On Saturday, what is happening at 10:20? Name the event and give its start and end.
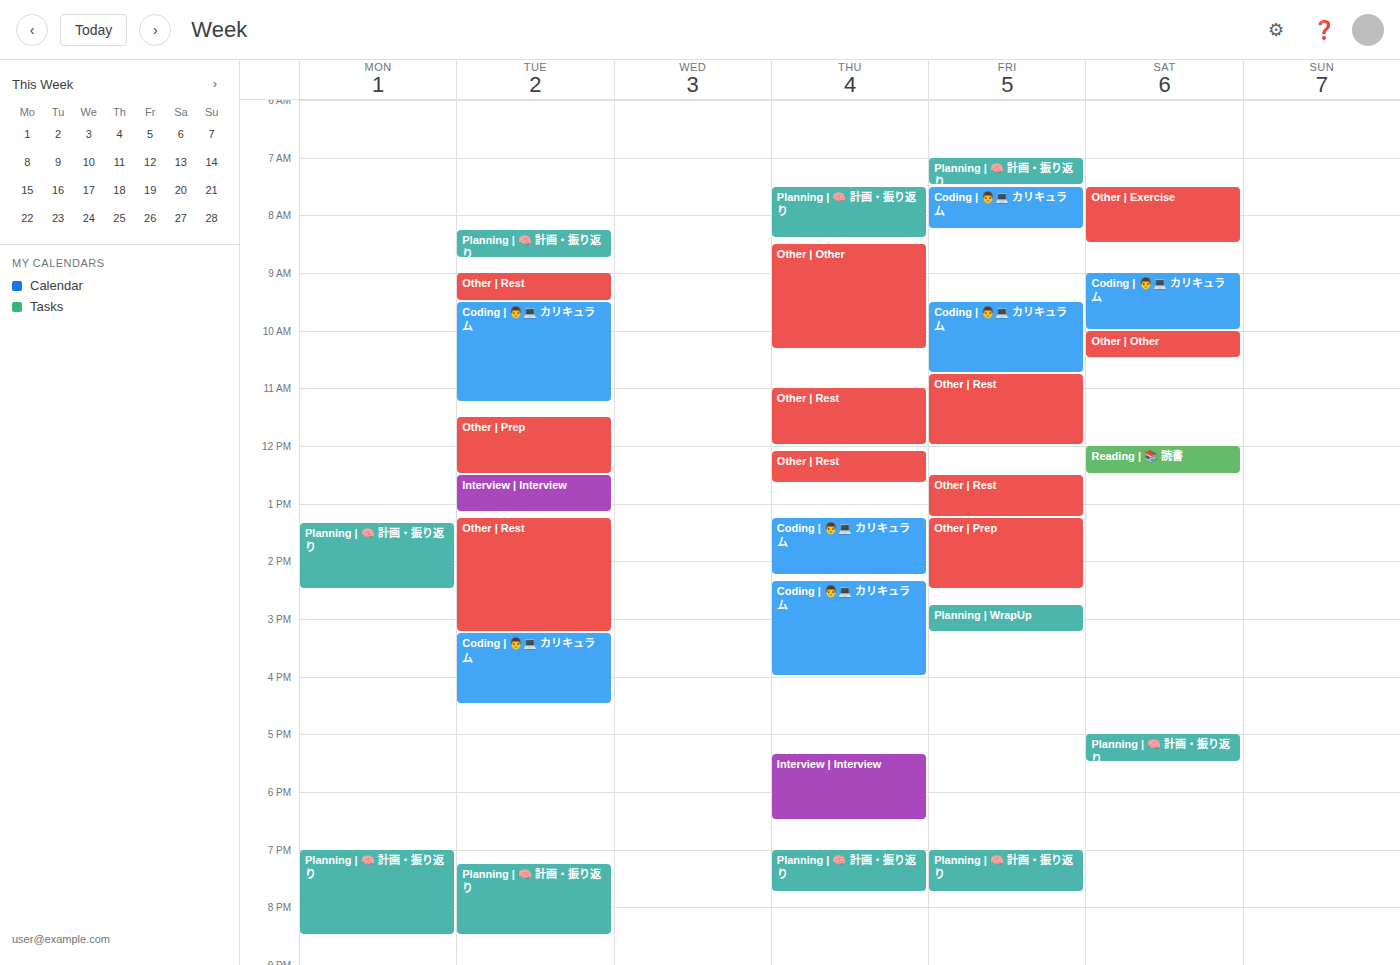
"Other | Other", 10:00 to 10:30